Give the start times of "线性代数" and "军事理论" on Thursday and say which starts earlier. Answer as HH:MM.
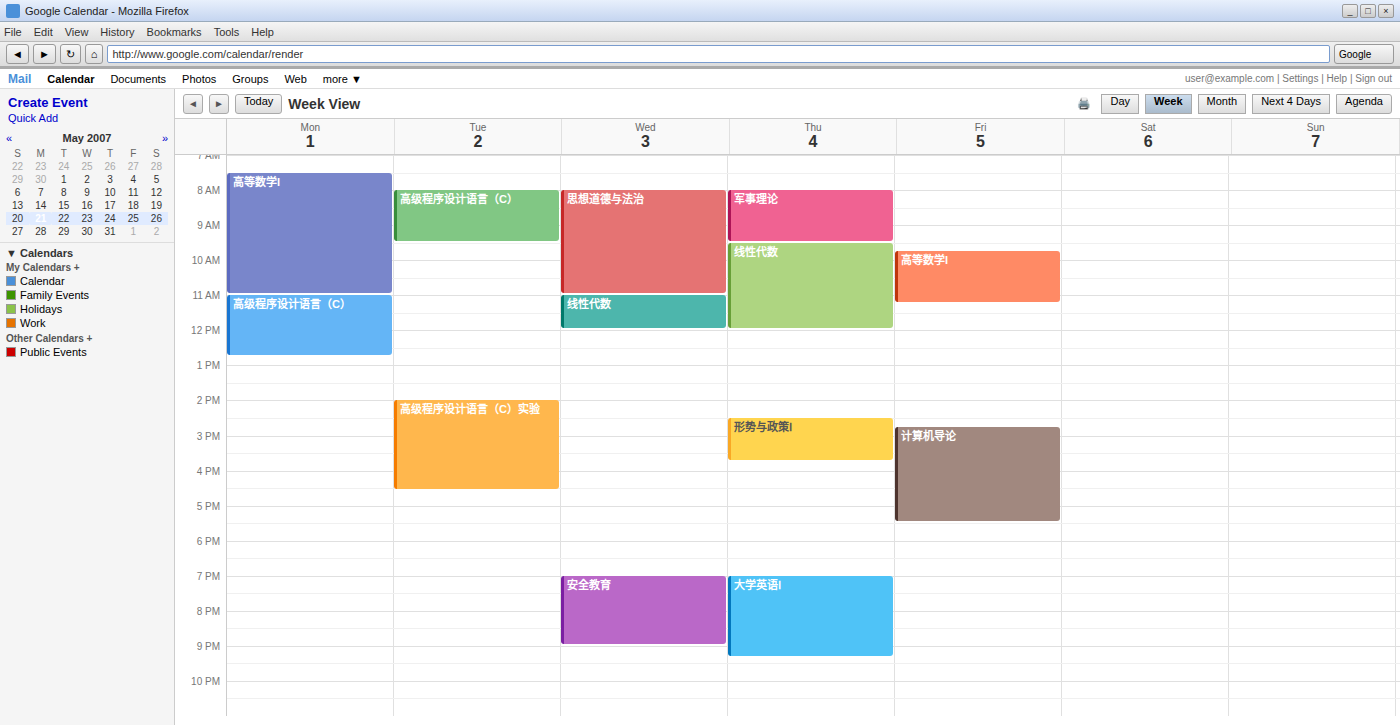
"军事理论" 08:00; "线性代数" 09:30.